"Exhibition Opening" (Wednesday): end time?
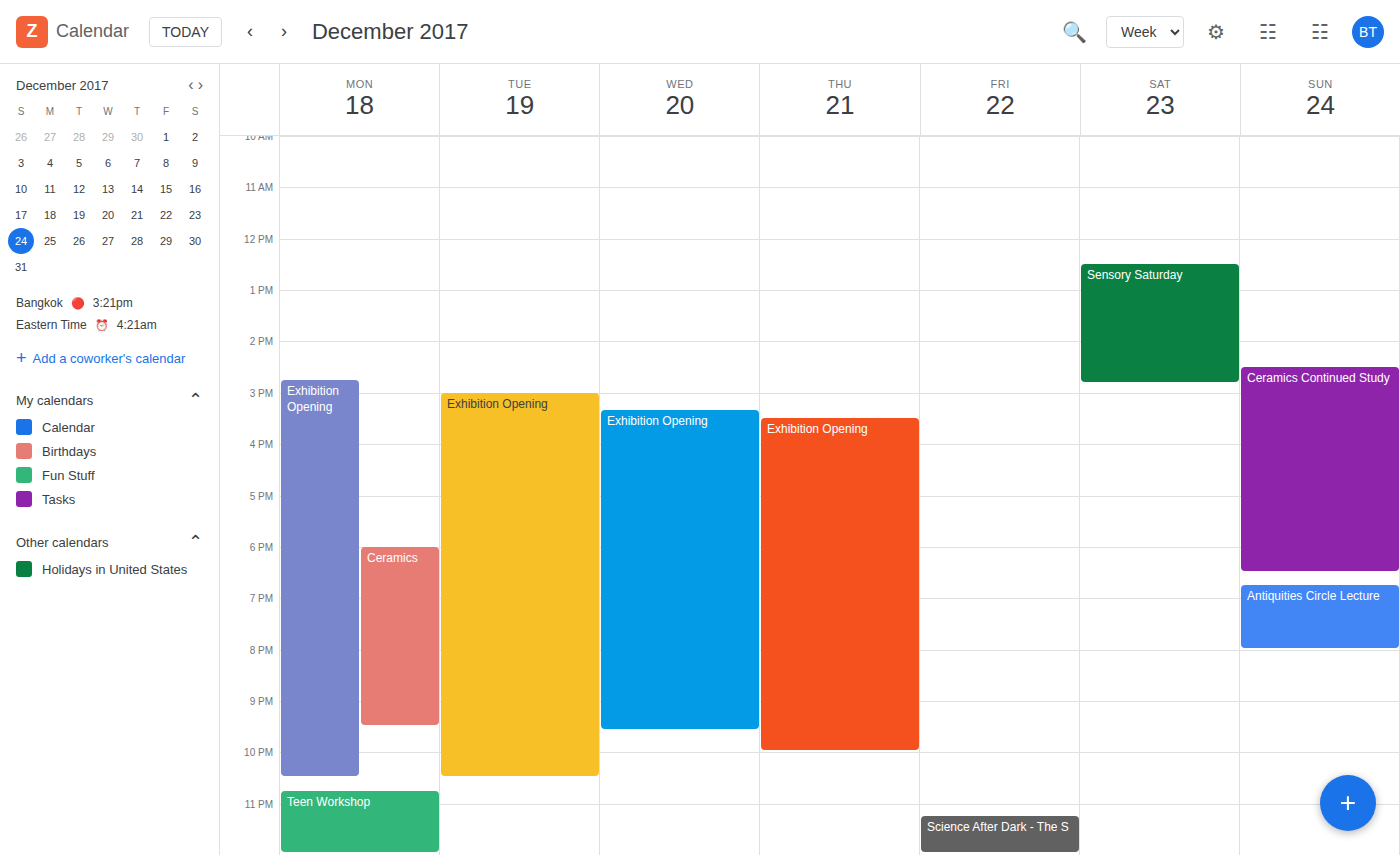
21:35